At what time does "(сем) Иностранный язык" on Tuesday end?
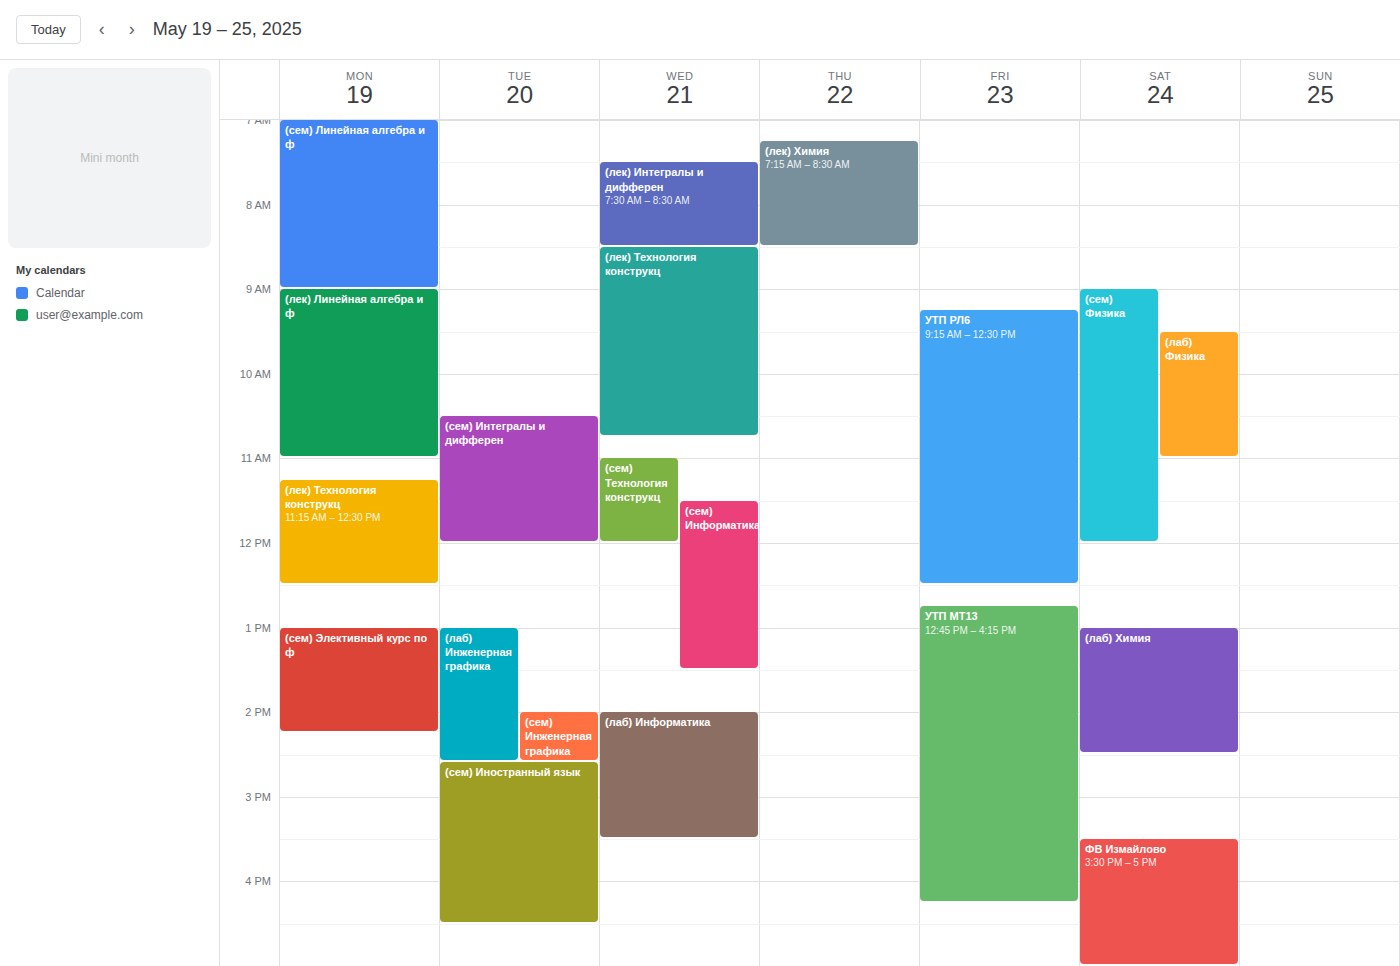
4:30 PM